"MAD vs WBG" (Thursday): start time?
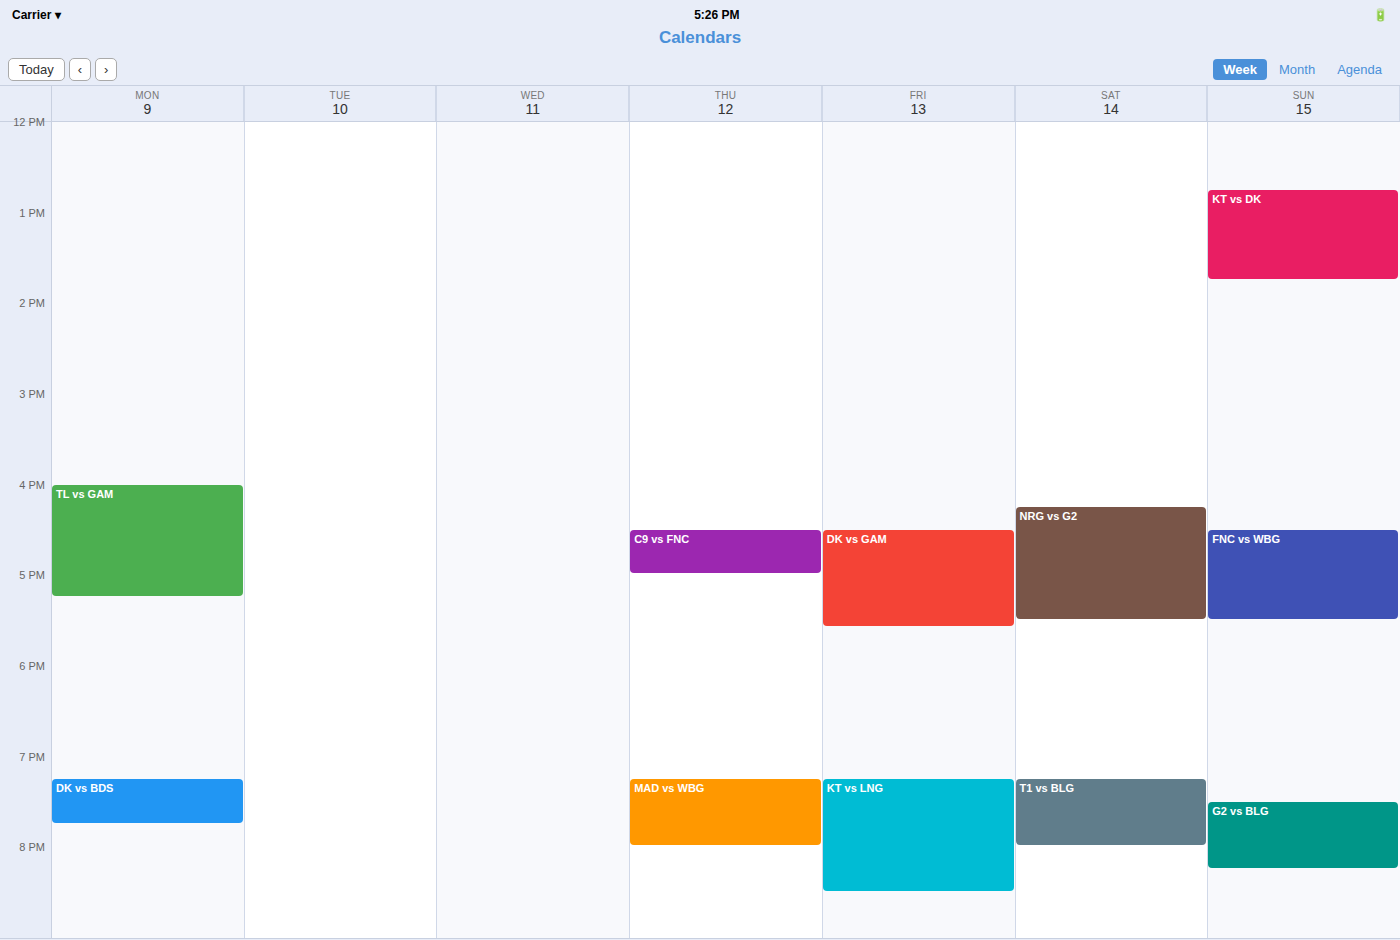
7:15 PM